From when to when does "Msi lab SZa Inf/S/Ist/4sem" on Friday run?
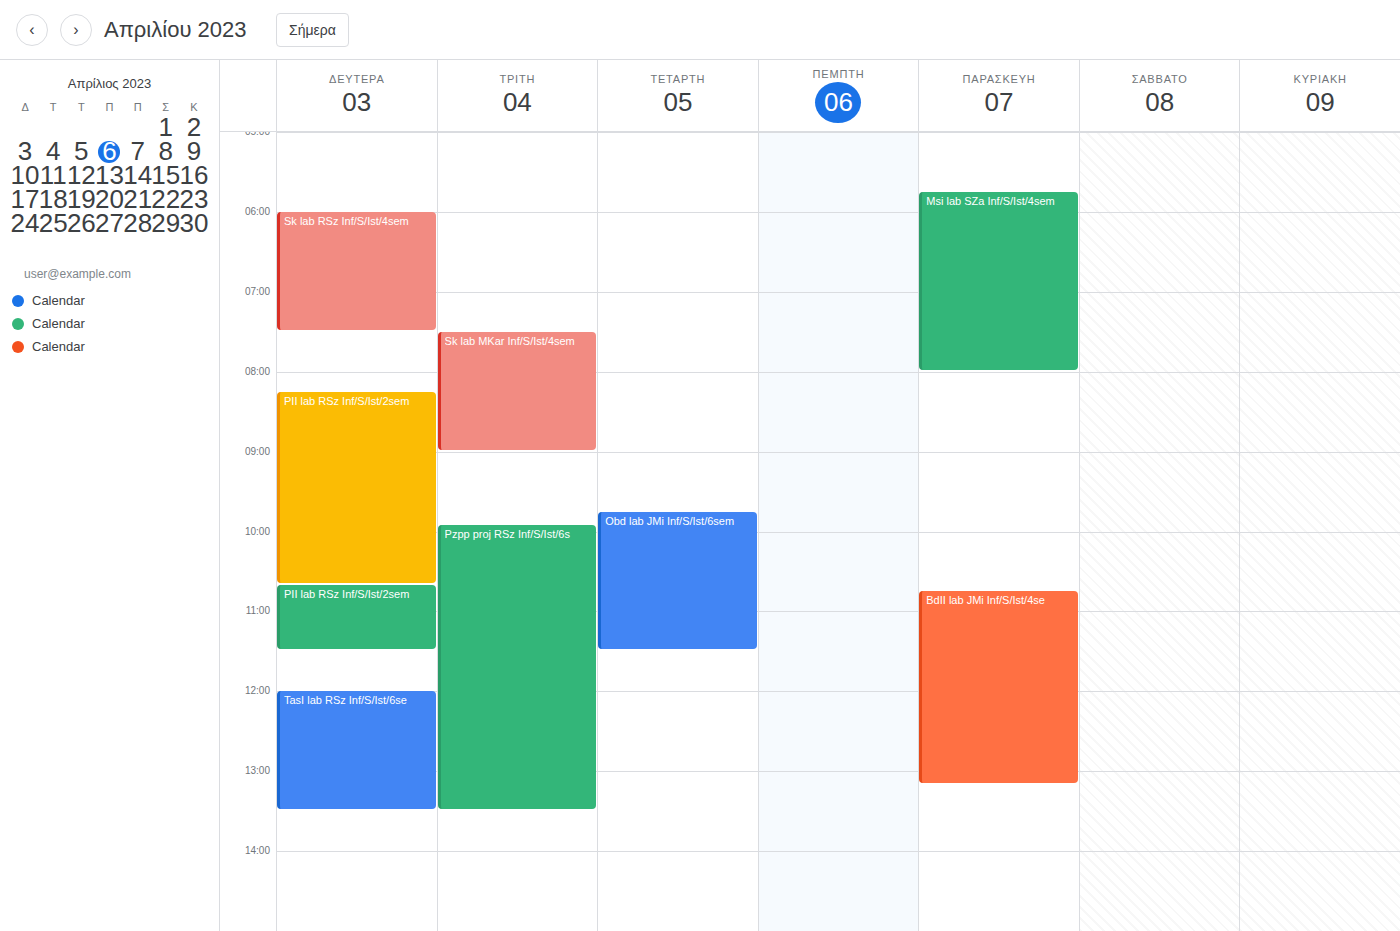
5:45 AM to 8:00 AM